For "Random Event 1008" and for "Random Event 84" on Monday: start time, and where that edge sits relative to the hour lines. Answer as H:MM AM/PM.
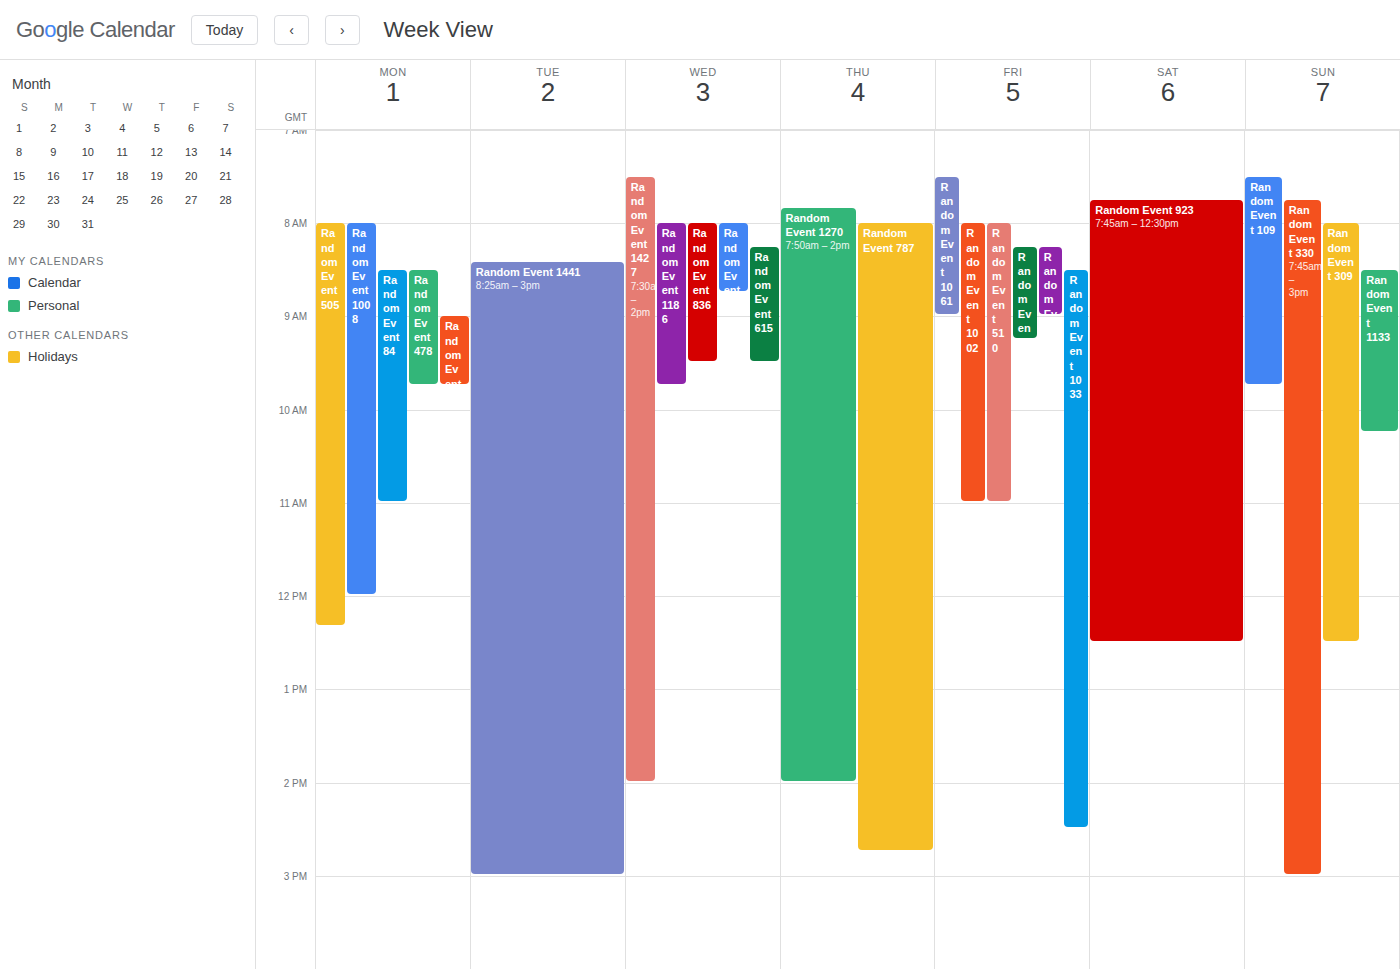
"Random Event 1008": 8:00 AM, exactly on the 8 AM line. "Random Event 84": 8:30 AM, halfway between the 8 AM and 9 AM lines.